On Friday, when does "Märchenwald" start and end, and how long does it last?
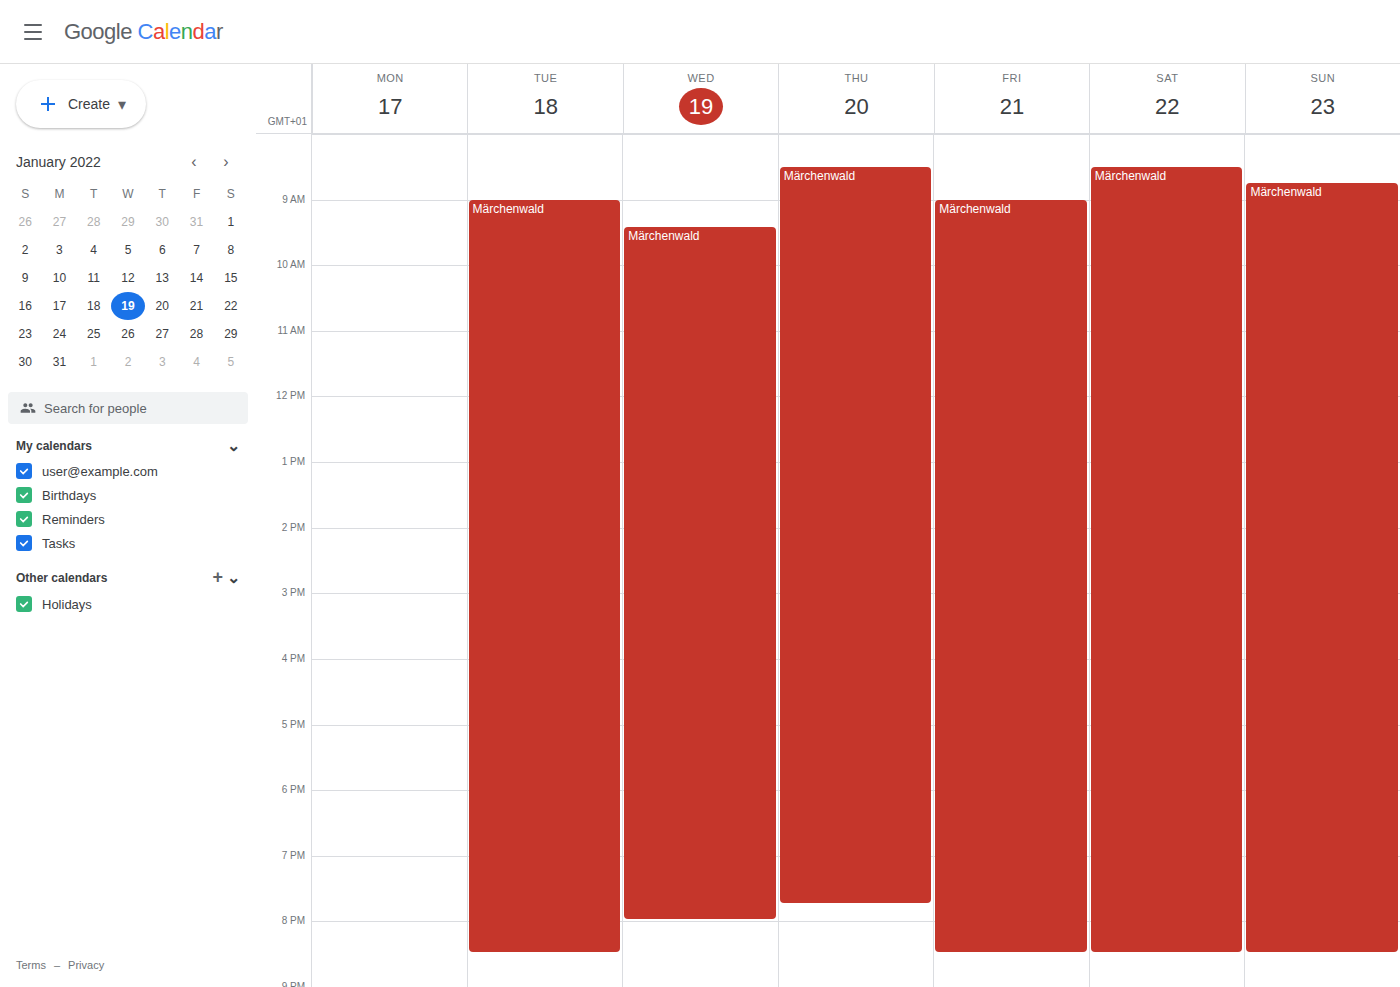
9:00 AM to 8:30 PM, 11 hours 30 minutes